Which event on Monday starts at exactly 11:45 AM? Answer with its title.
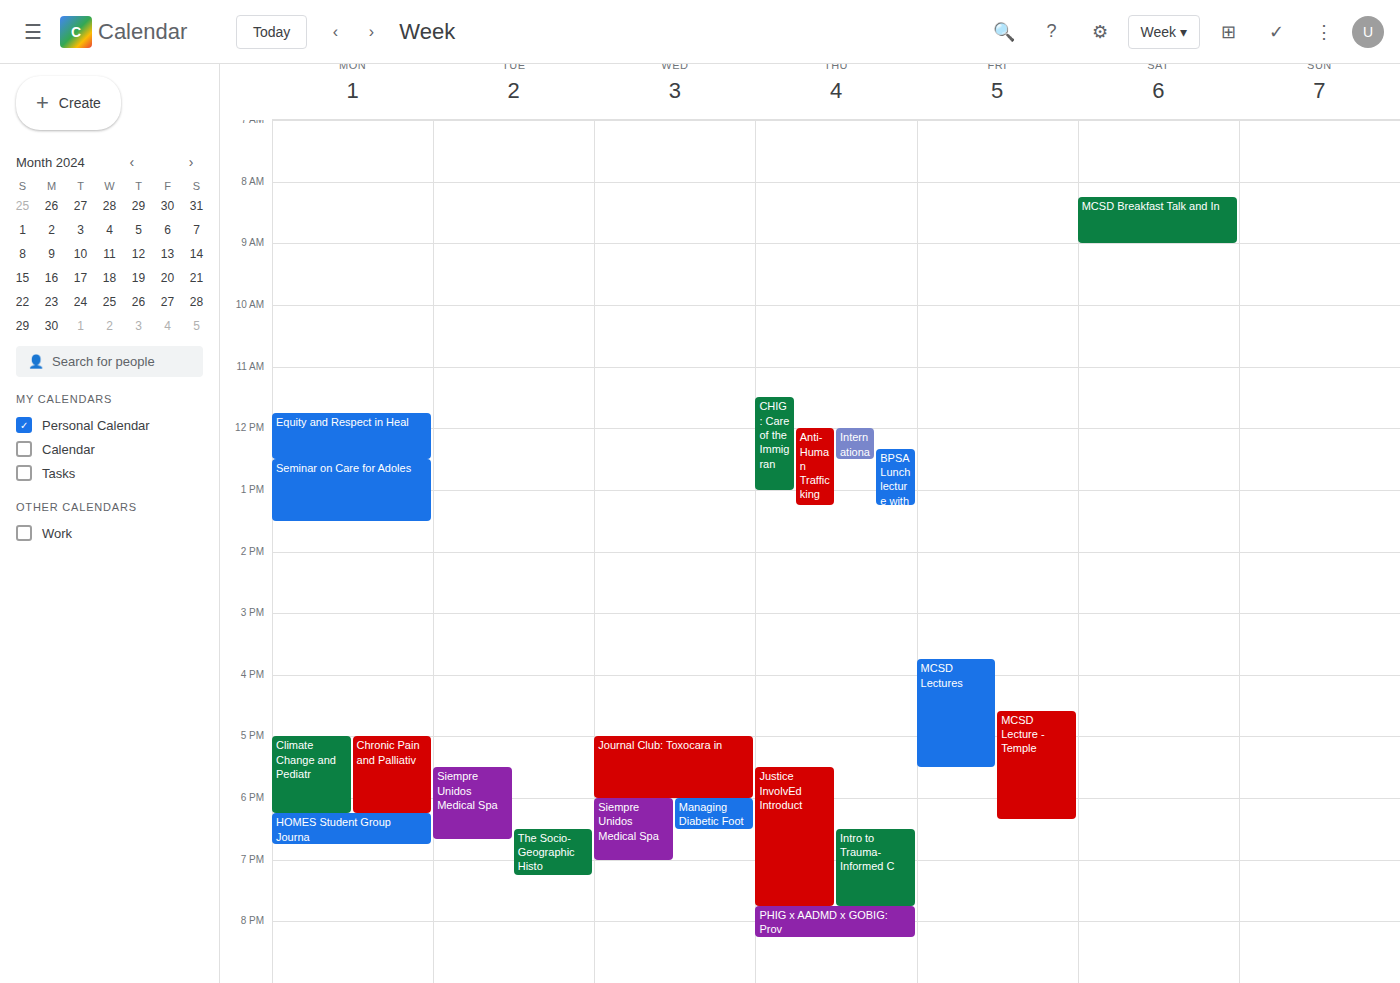
"Equity and Respect in Heal"